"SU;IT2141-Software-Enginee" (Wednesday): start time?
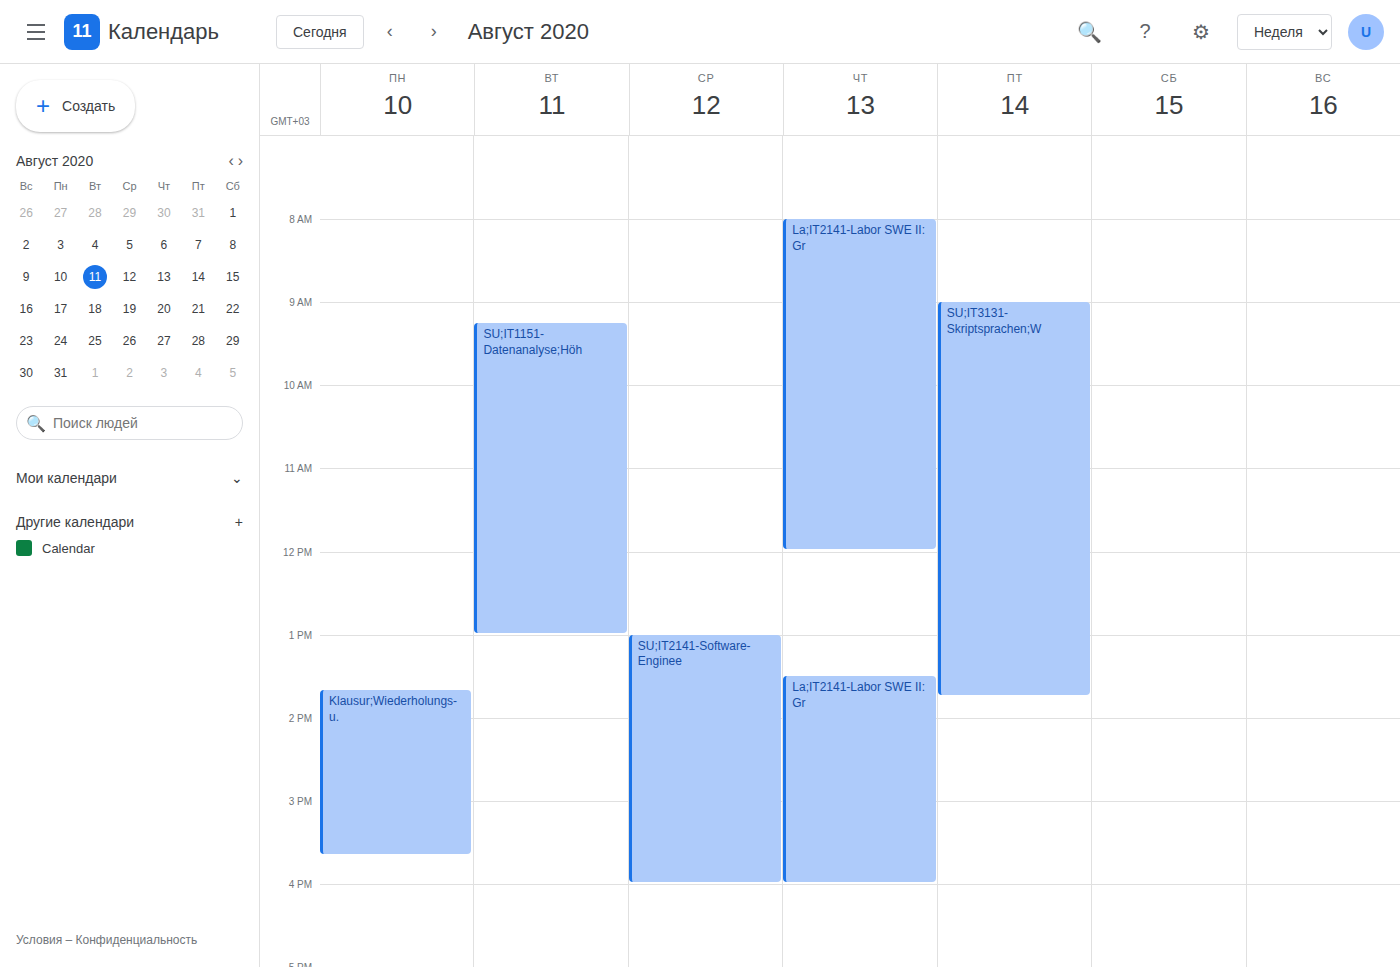
1:00 PM